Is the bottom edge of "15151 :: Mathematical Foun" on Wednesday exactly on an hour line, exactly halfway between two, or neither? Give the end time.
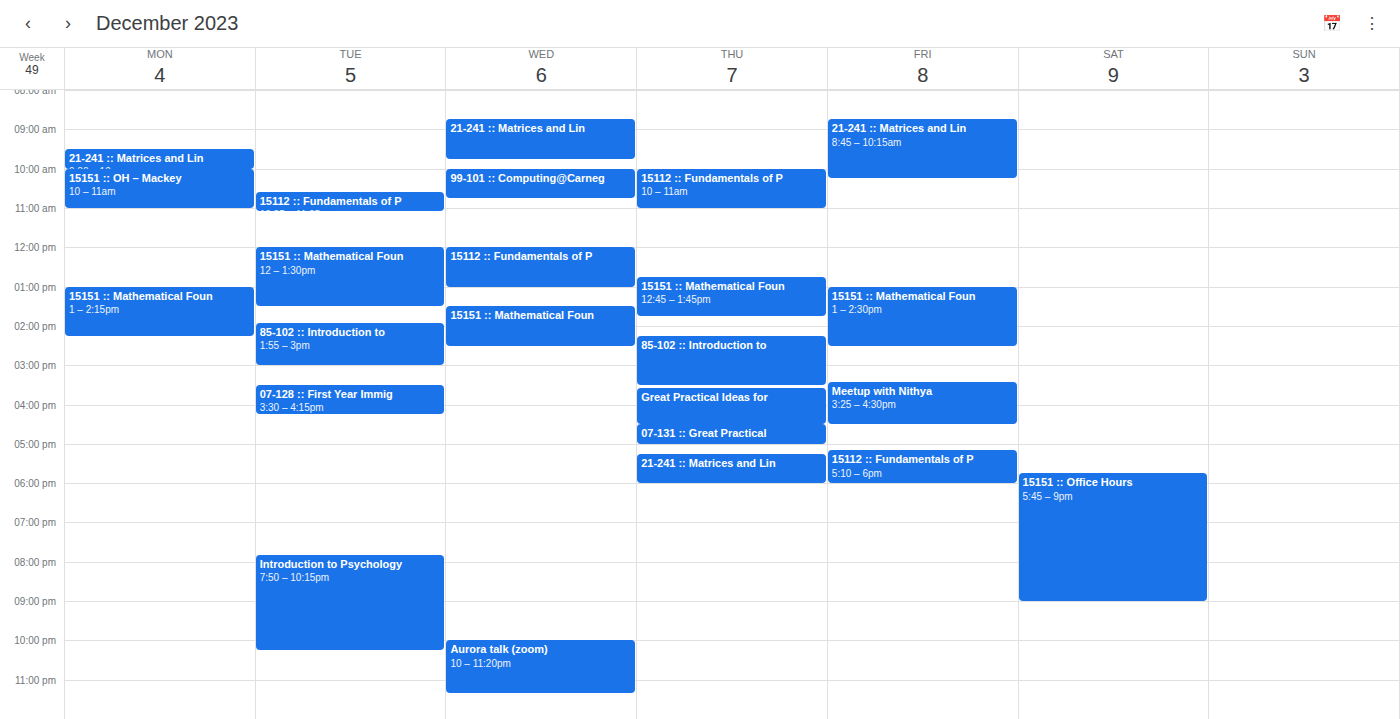
2:30 PM -- halfway between the 2 PM and 3 PM lines.